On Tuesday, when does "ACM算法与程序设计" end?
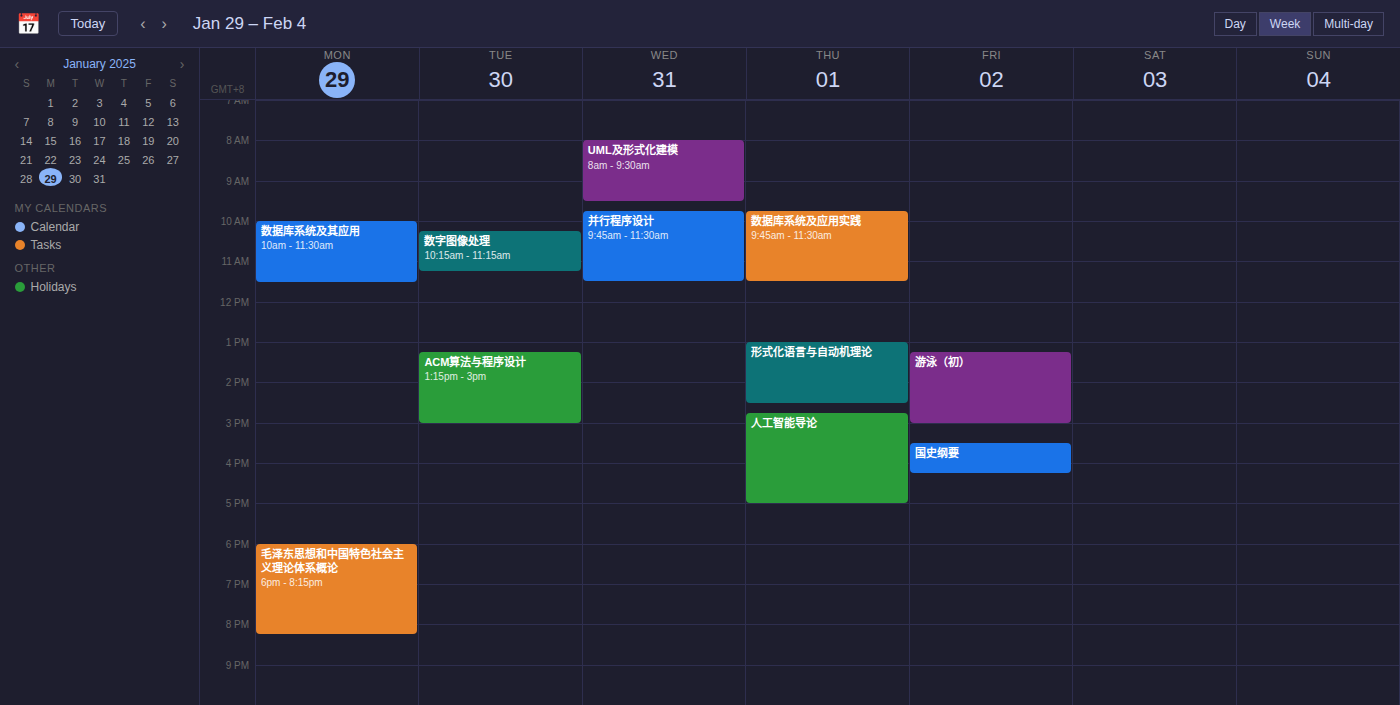
3:00 PM